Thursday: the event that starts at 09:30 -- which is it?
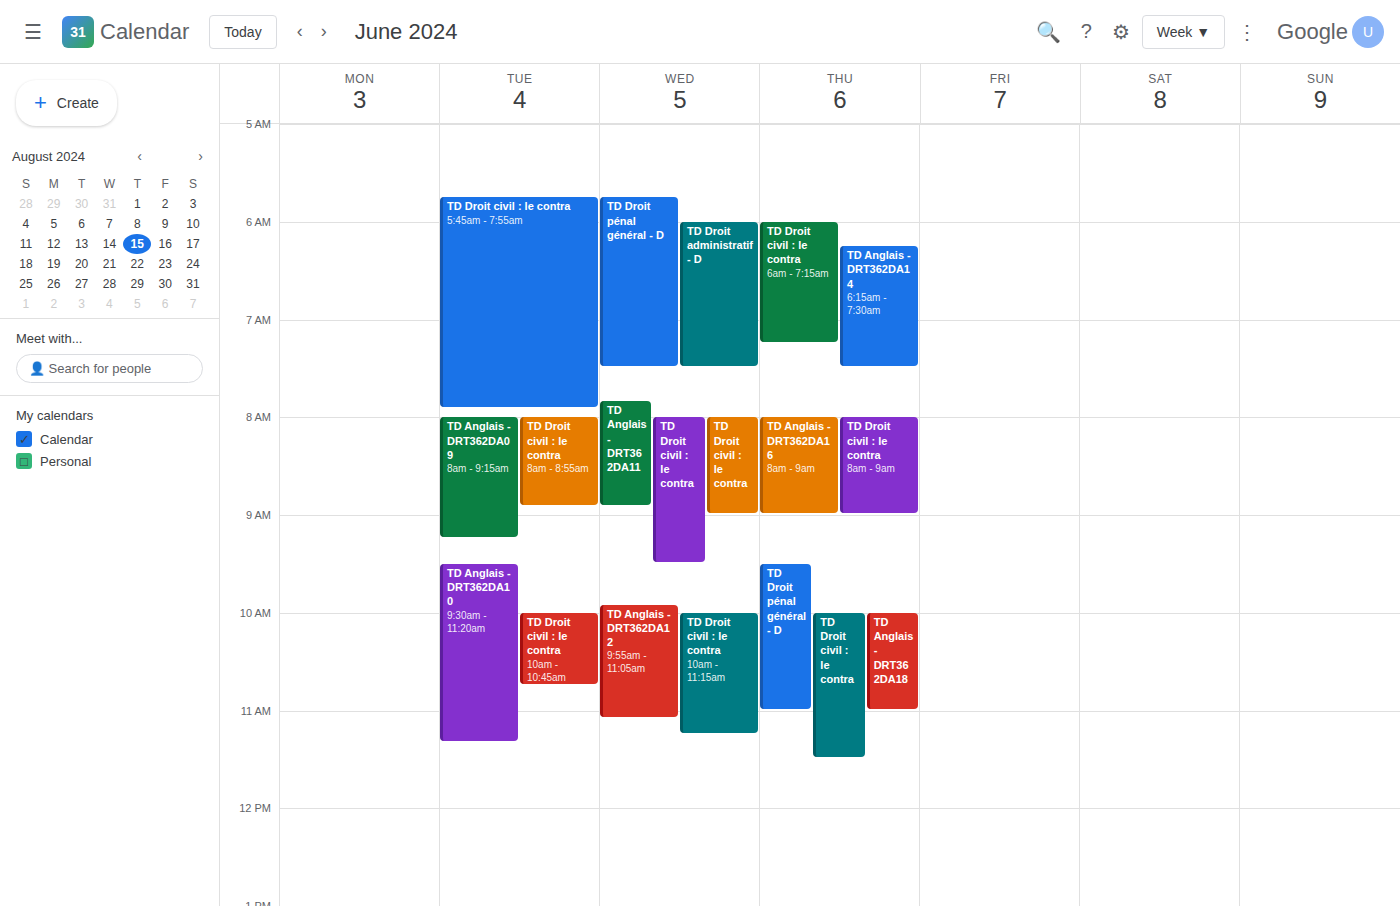
"TD Droit pénal général - D"